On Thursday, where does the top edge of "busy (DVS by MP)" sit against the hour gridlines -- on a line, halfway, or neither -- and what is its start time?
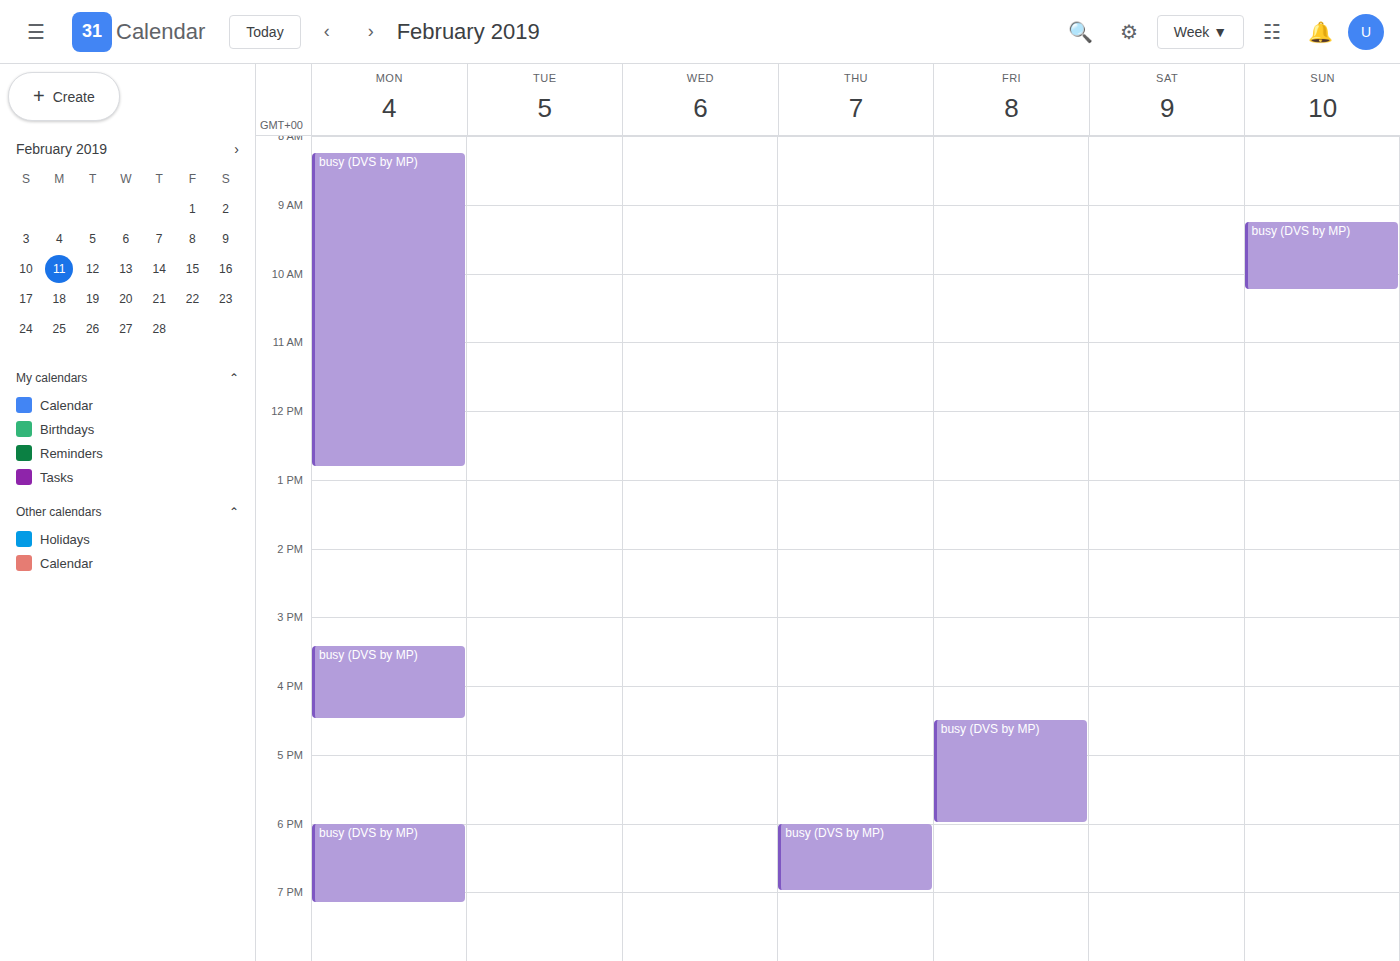
6:00 PM -- exactly on the 6 PM line.